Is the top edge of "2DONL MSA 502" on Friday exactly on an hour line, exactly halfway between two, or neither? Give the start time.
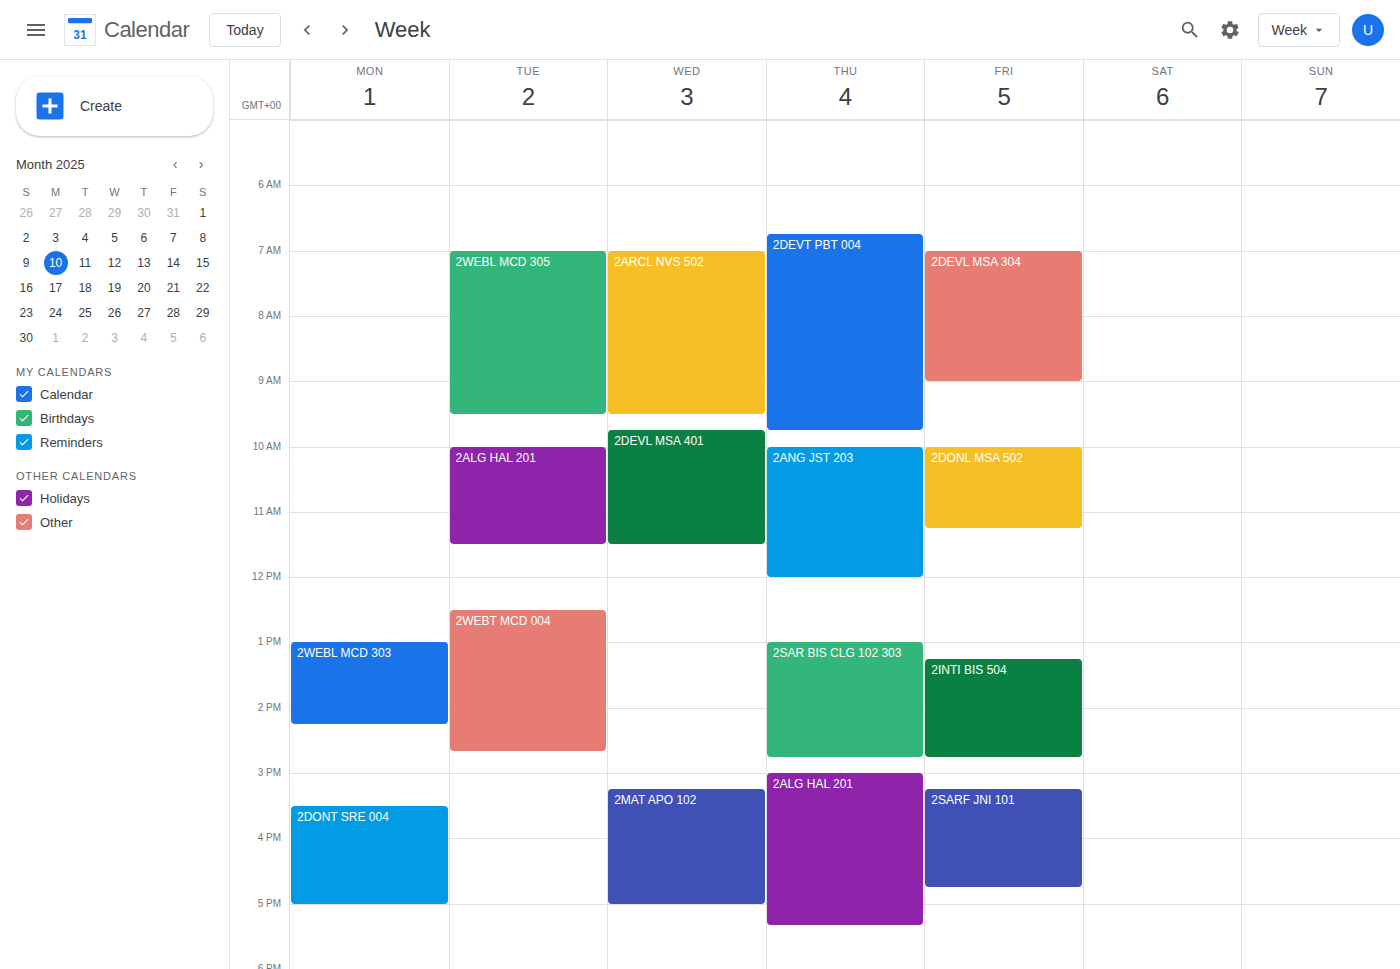
10:00 AM -- exactly on the 10 AM line.